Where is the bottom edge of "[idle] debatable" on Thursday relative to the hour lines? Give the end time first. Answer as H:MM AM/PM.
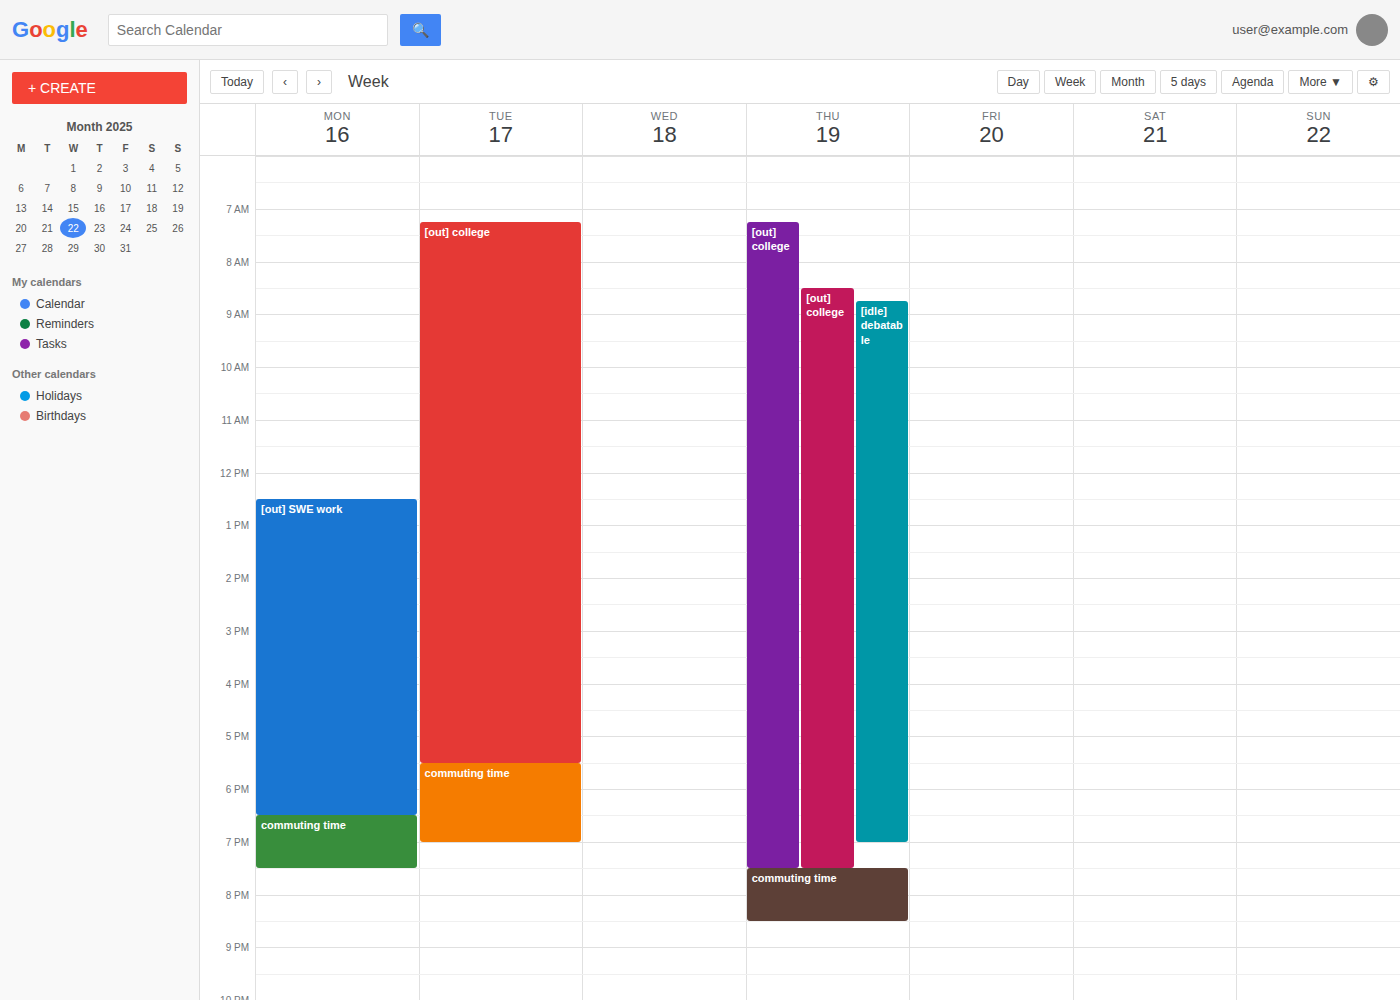
7:00 PM -- exactly on the 7 PM line.